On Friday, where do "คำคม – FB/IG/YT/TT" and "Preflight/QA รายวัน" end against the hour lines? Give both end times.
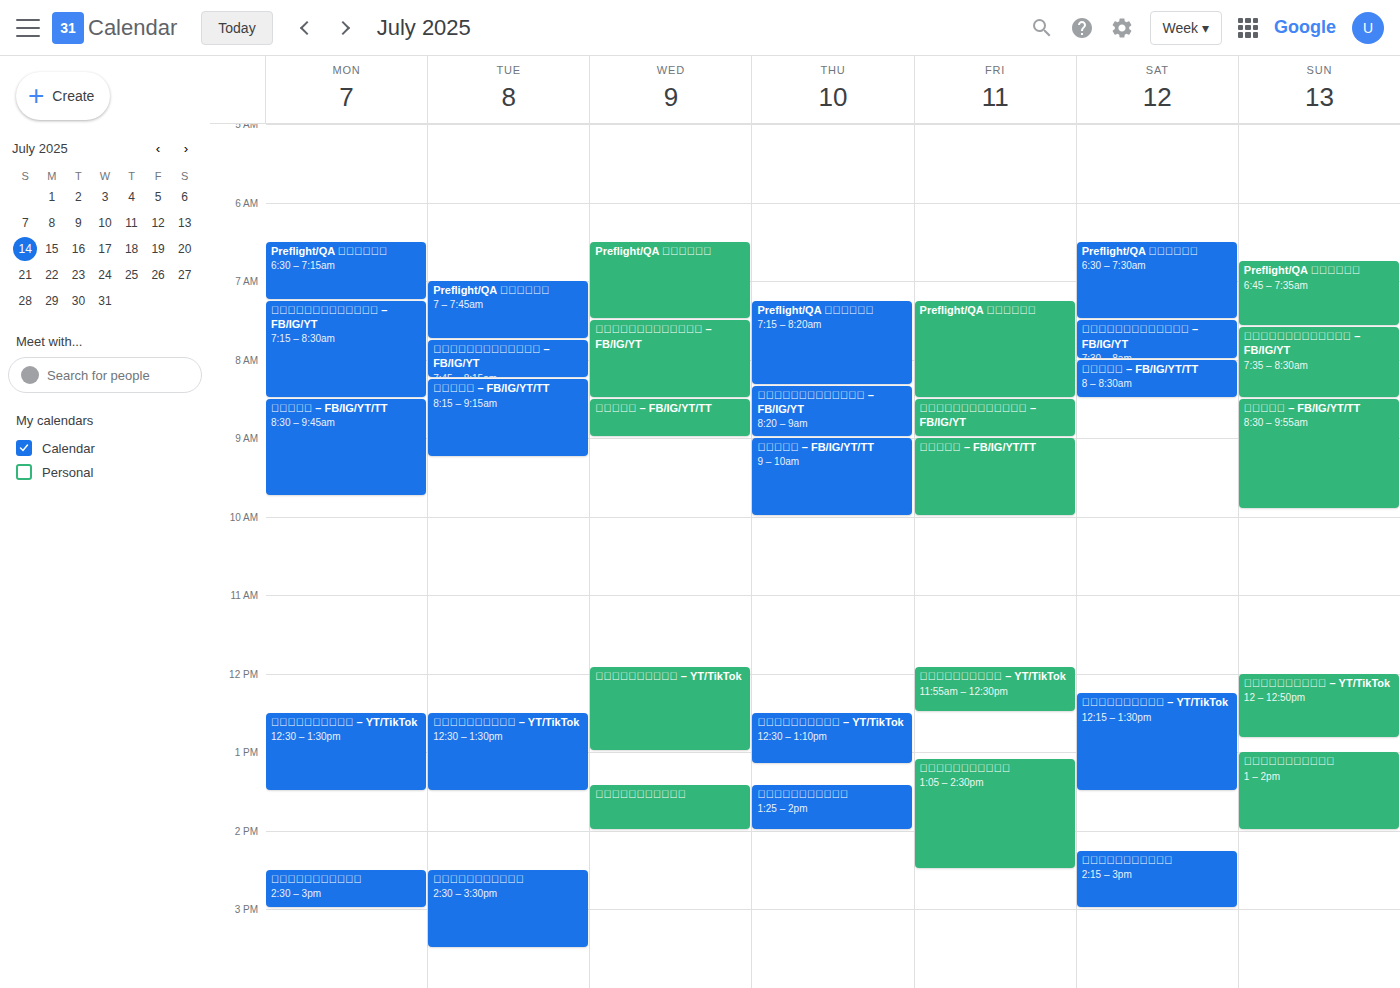
"คำคม – FB/IG/YT/TT": 10:00 AM, exactly on the 10 AM line. "Preflight/QA รายวัน": 8:30 AM, halfway between the 8 AM and 9 AM lines.